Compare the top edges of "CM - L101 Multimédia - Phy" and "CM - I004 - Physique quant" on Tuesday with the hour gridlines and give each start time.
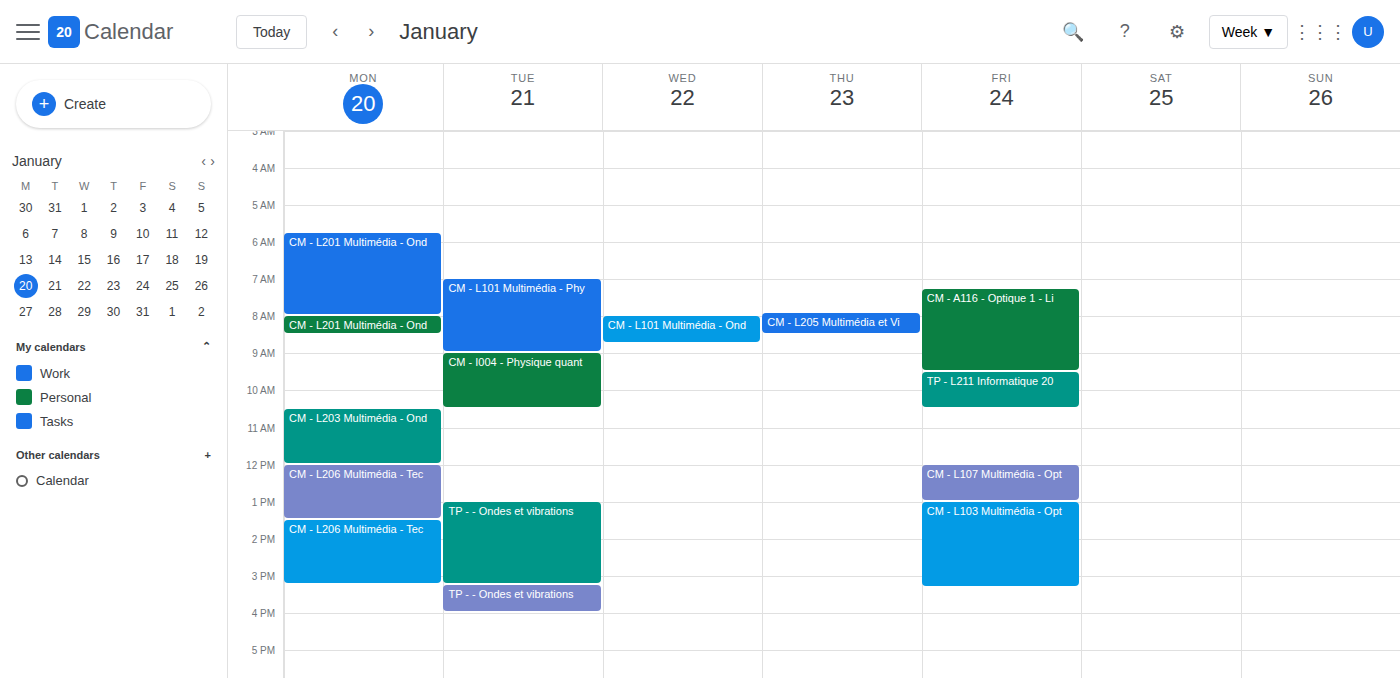
"CM - L101 Multimédia - Phy": 07:00, exactly on the 07:00 line. "CM - I004 - Physique quant": 09:00, exactly on the 09:00 line.